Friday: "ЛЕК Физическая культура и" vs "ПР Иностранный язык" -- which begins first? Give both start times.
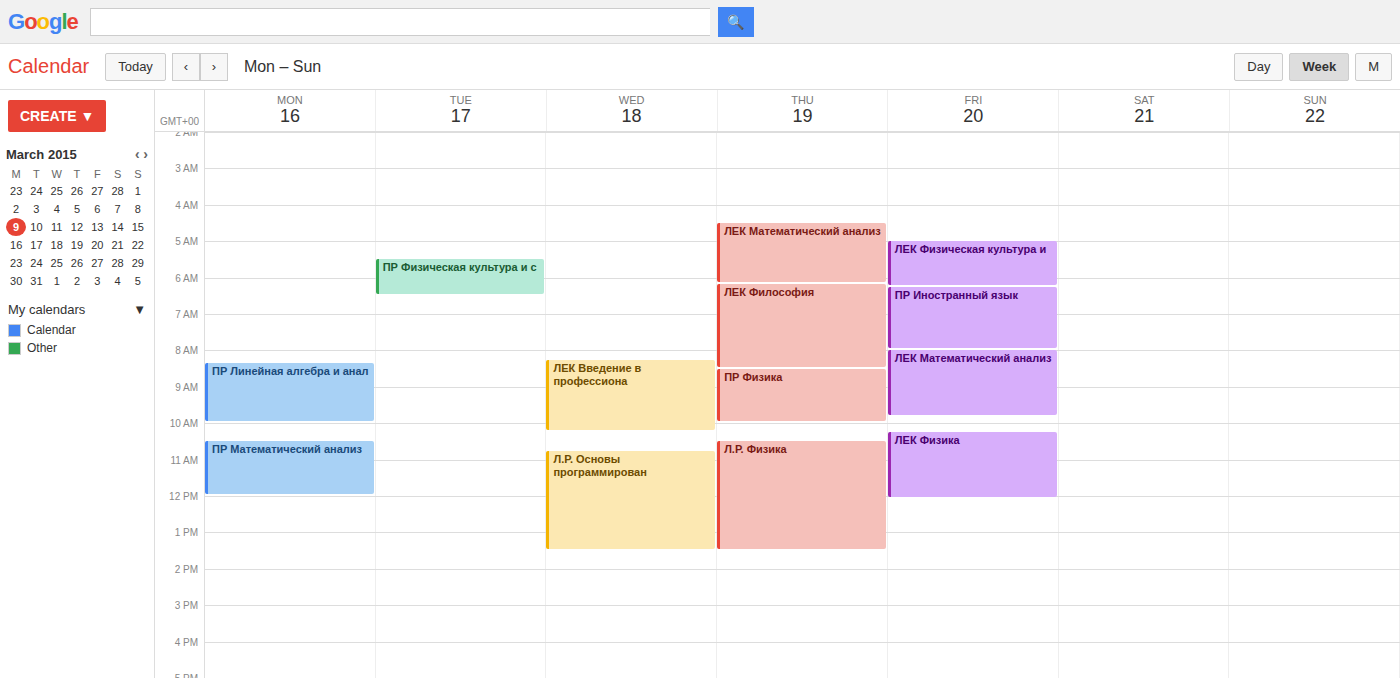
"ЛЕК Физическая культура и" 05:00; "ПР Иностранный язык" 06:15.